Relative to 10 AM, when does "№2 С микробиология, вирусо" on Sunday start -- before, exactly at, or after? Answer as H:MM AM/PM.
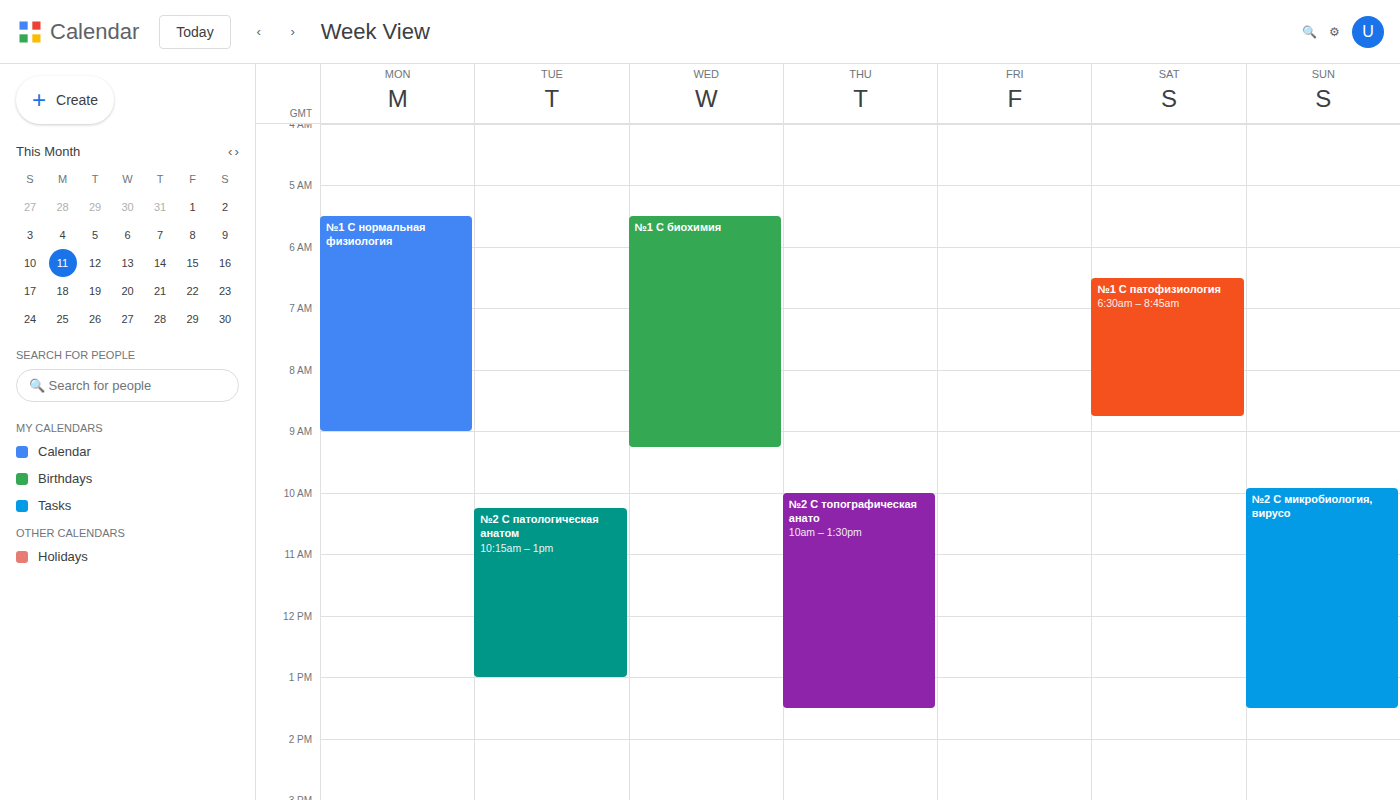
9:55 AM -- before 10 AM, 5 minutes above the 10 AM line.